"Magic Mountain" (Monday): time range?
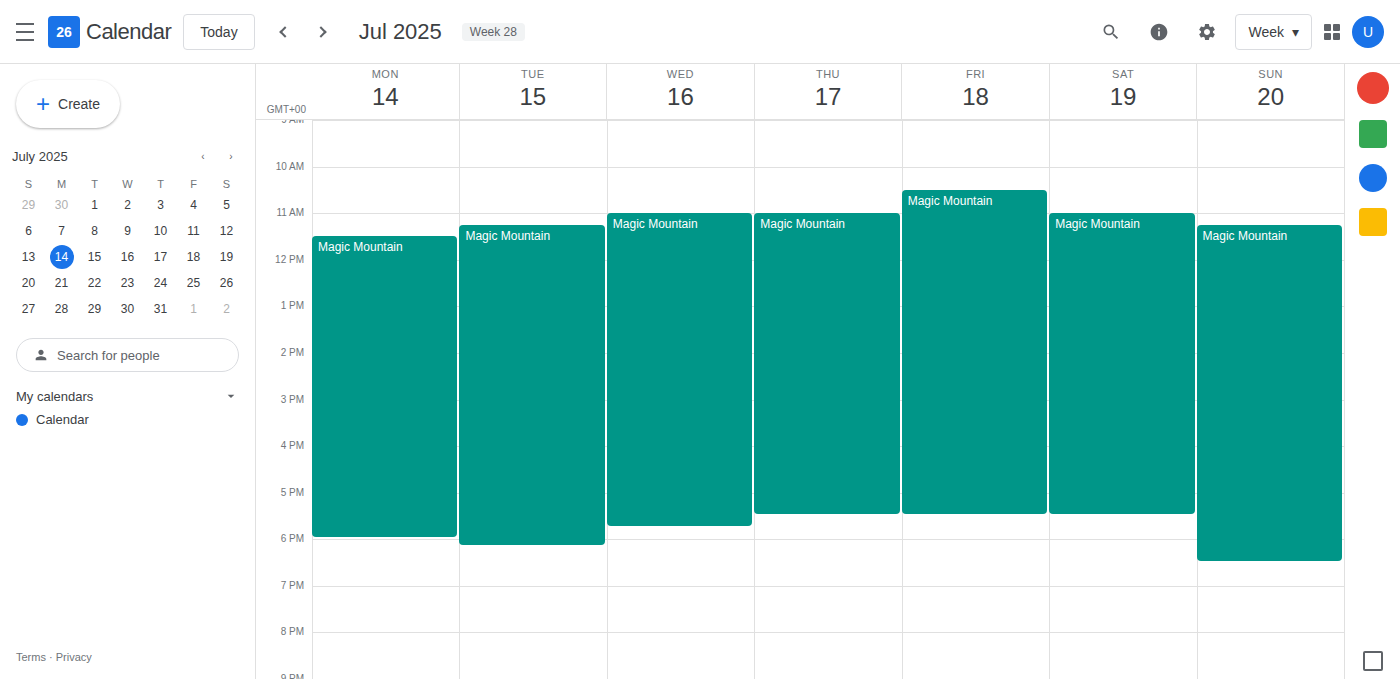
11:30 AM to 6:00 PM